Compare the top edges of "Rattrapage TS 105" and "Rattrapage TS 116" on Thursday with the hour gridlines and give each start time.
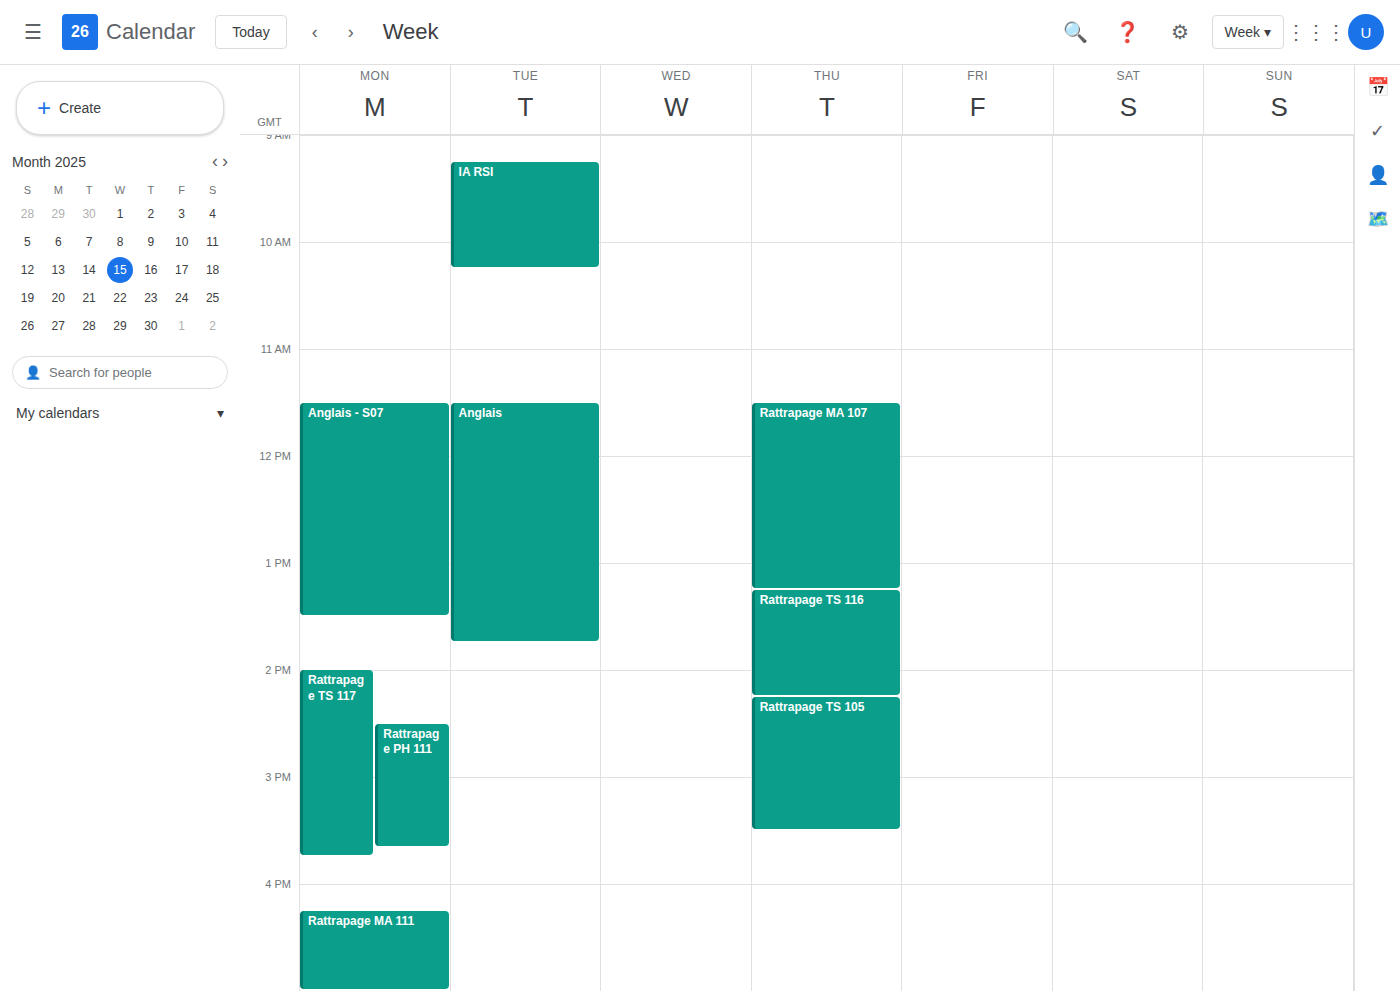
"Rattrapage TS 105": 2:15 PM, neither: a quarter of the way from the 2 PM line to the 3 PM line. "Rattrapage TS 116": 1:15 PM, neither: a quarter of the way from the 1 PM line to the 2 PM line.